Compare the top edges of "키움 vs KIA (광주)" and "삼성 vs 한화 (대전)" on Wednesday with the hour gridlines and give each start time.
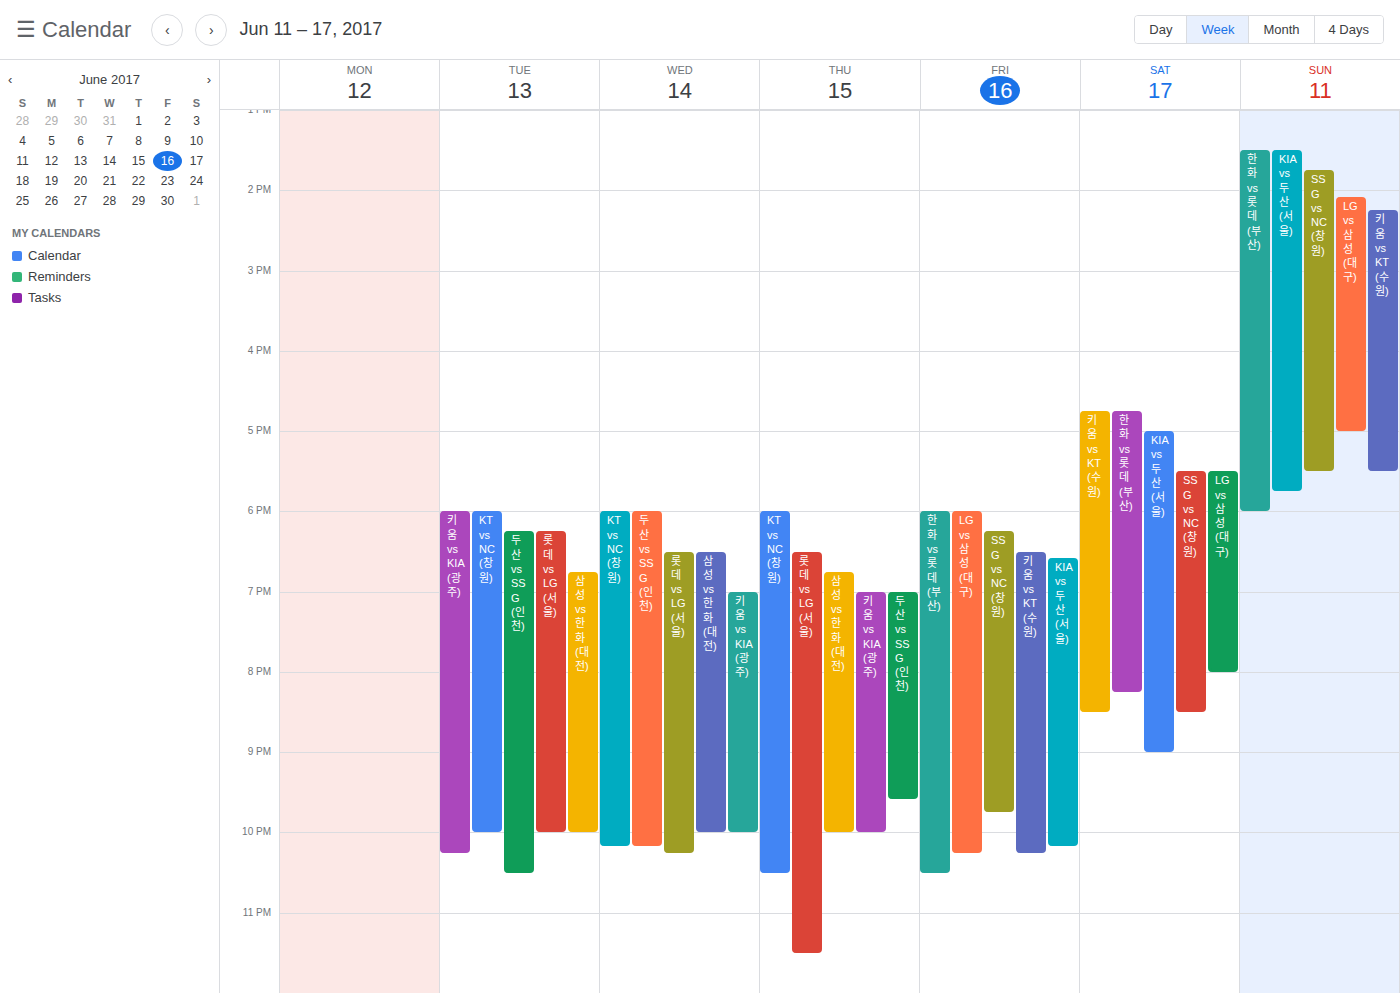
"키움 vs KIA (광주)": 7:00 PM, exactly on the 7 PM line. "삼성 vs 한화 (대전)": 6:30 PM, halfway between the 6 PM and 7 PM lines.